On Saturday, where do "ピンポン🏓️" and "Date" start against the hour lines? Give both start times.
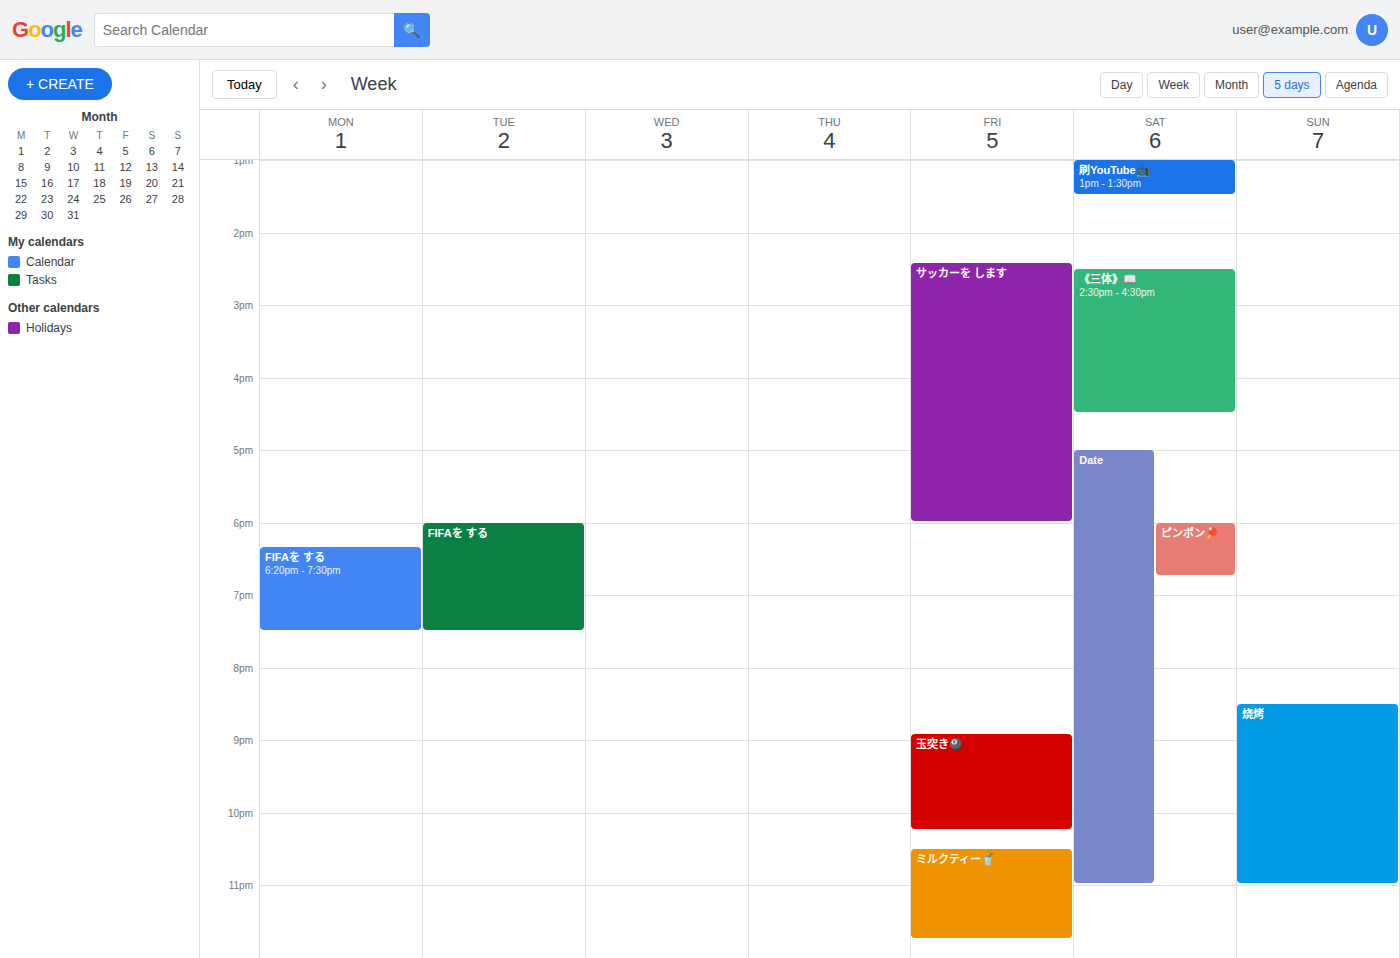
"ピンポン🏓️": 6:00 PM, exactly on the 6 PM line. "Date": 5:00 PM, exactly on the 5 PM line.